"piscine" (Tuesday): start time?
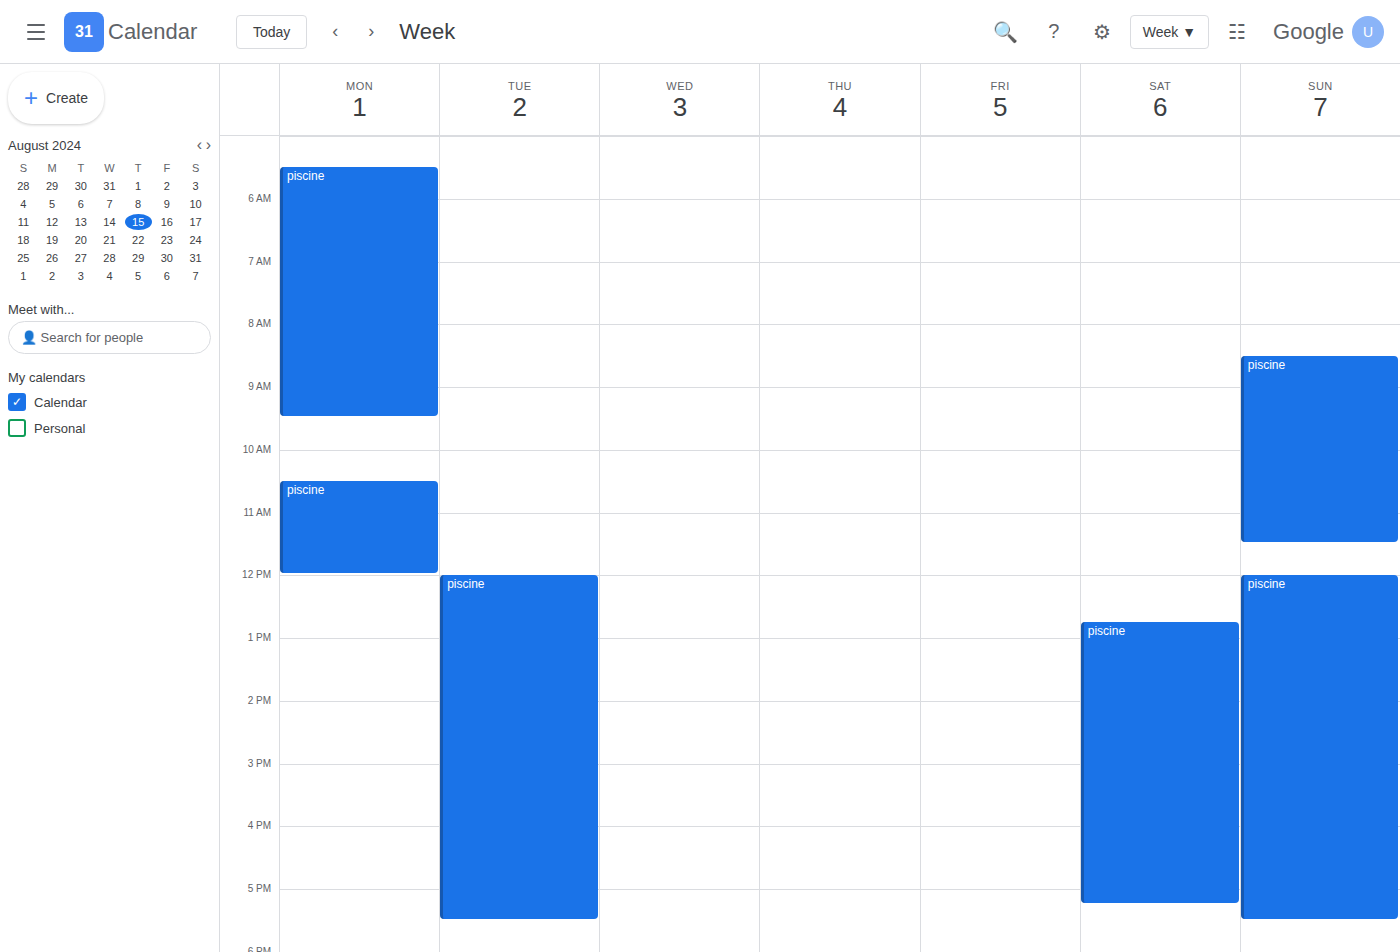
12:00 PM